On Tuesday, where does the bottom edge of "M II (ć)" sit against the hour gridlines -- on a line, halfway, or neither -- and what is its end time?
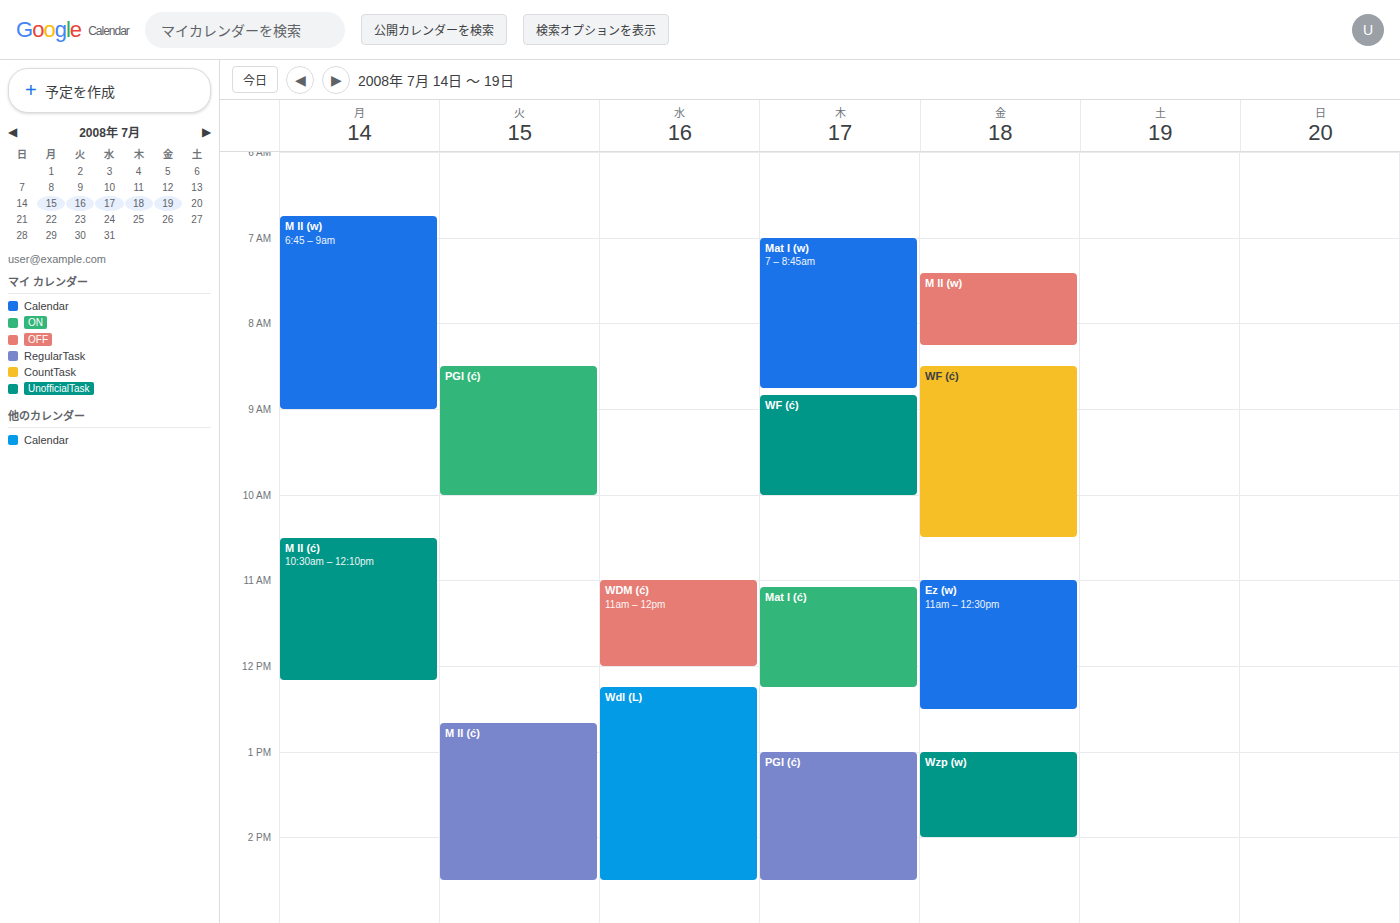
2:30 PM -- halfway between the 2 PM and 3 PM lines.